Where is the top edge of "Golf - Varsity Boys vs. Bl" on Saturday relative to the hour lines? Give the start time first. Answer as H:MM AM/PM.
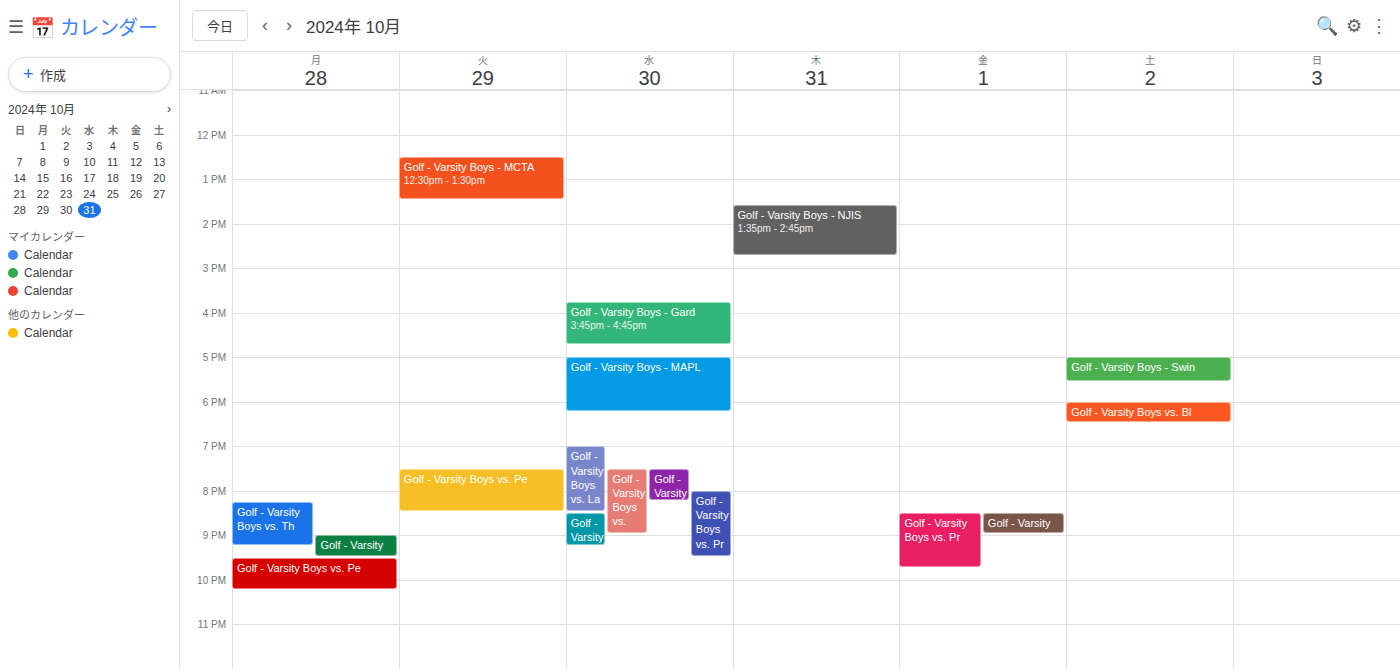
6:00 PM -- exactly on the 6 PM line.